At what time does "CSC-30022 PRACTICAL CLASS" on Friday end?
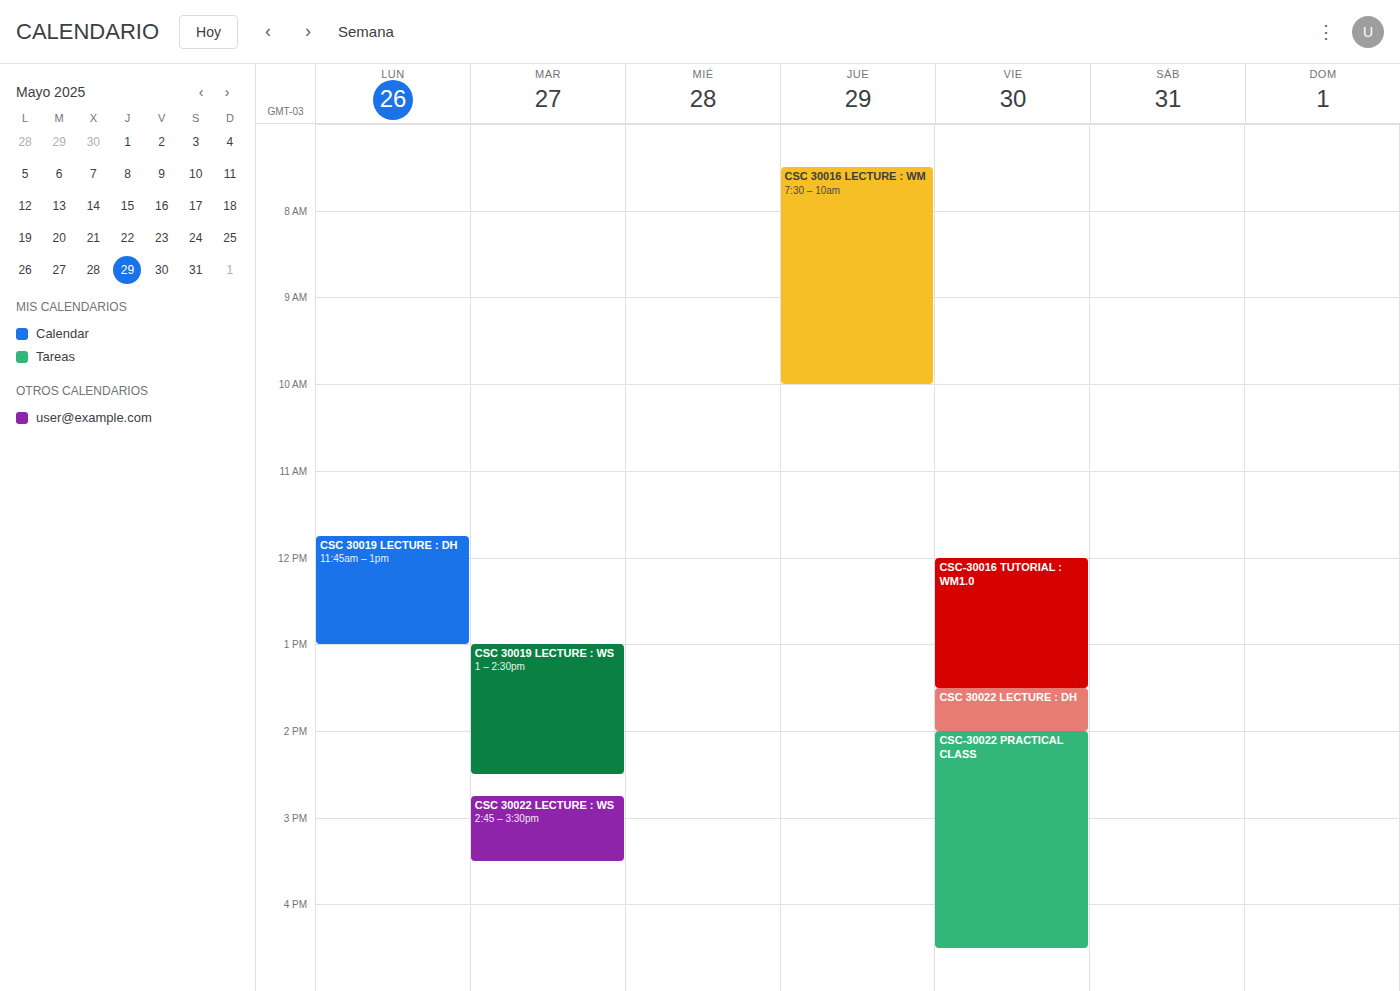
4:30 PM